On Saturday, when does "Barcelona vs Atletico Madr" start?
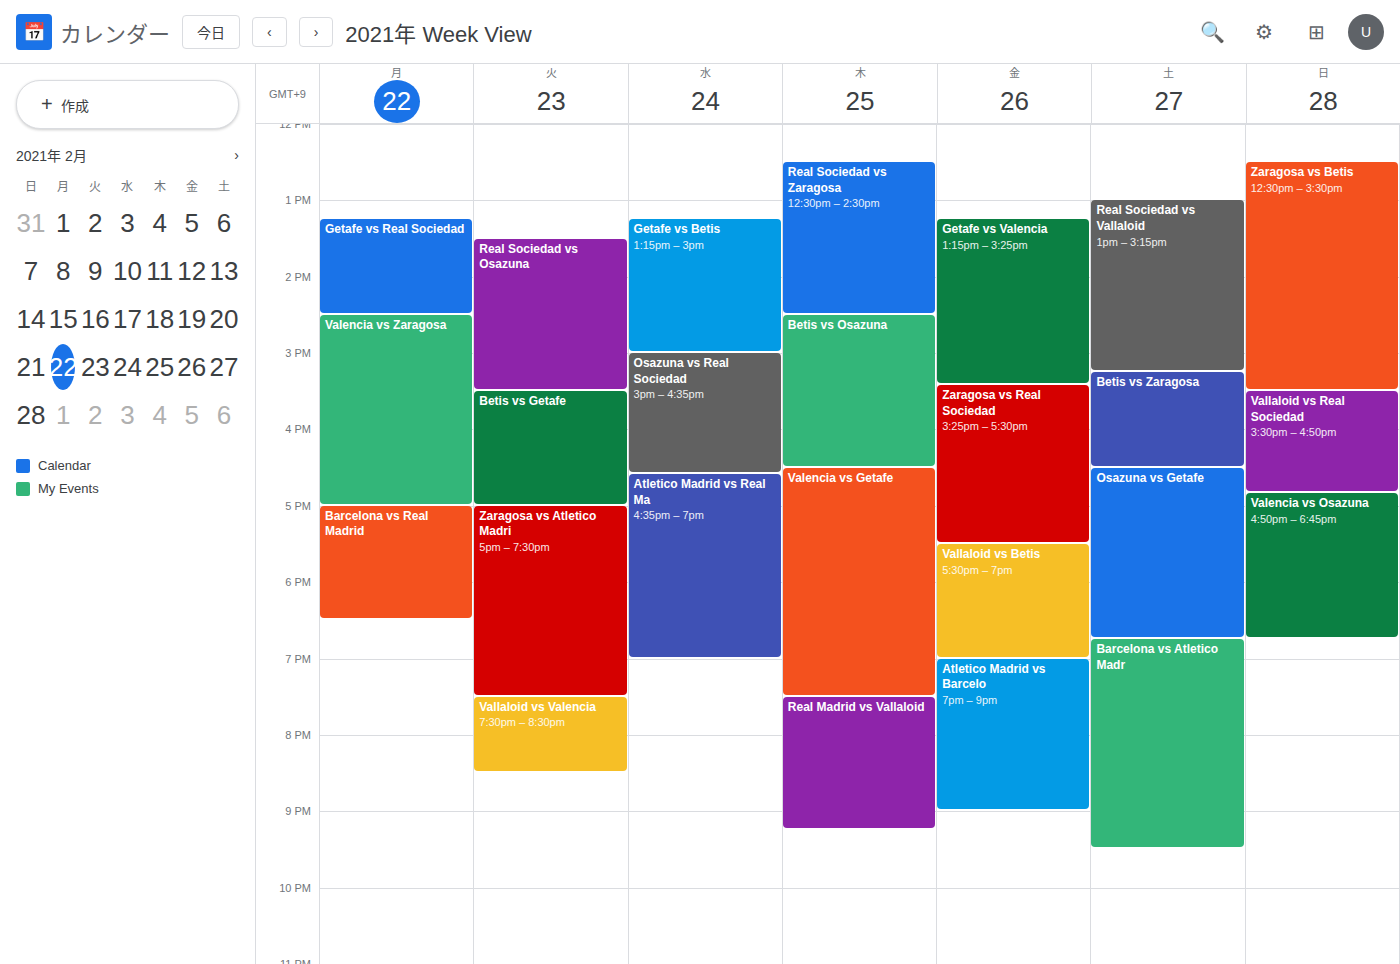
6:45 PM